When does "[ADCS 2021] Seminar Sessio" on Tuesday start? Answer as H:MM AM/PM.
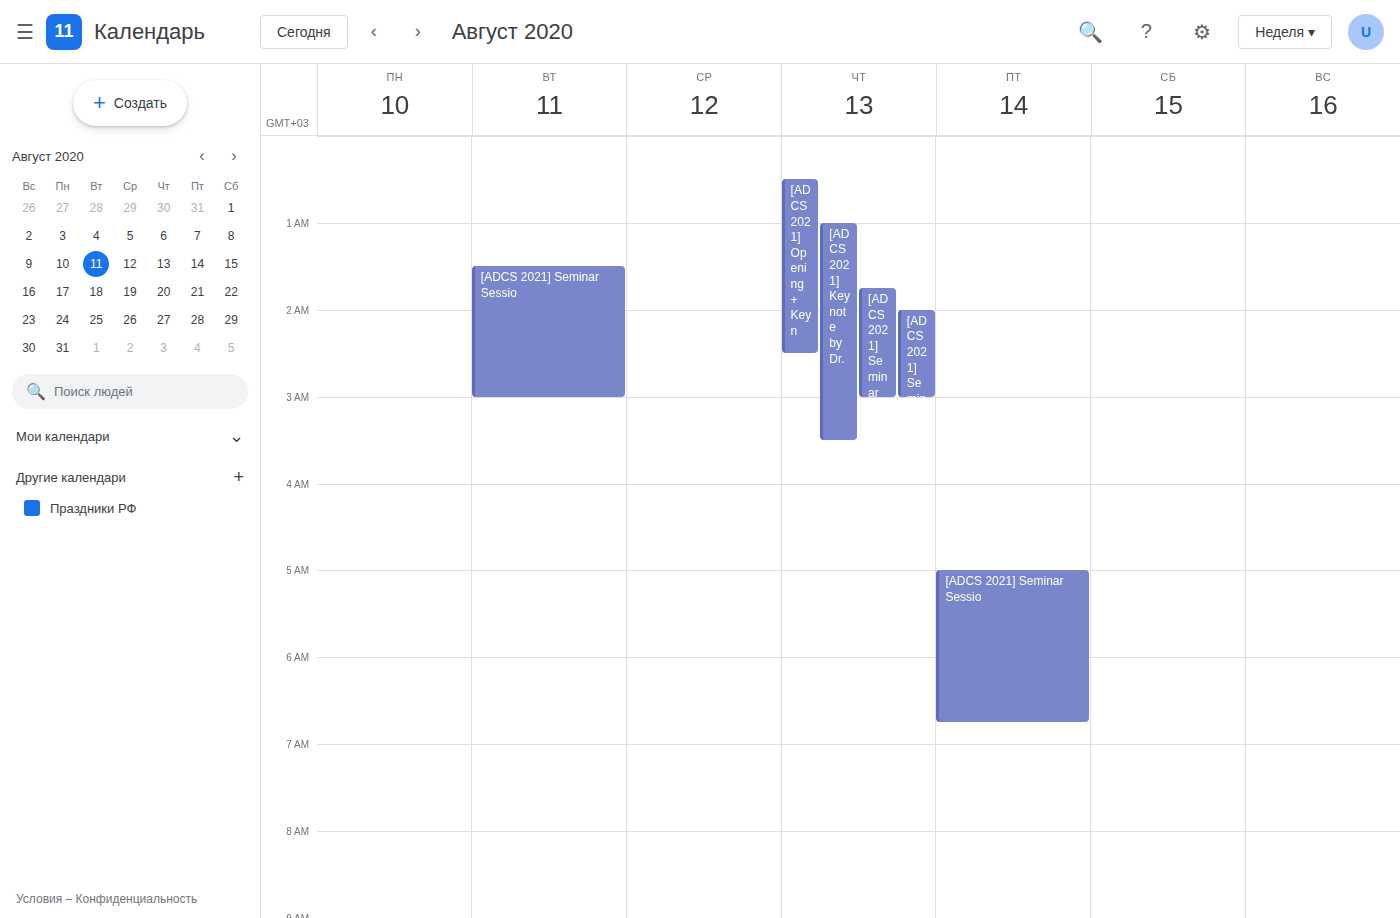
1:30 AM